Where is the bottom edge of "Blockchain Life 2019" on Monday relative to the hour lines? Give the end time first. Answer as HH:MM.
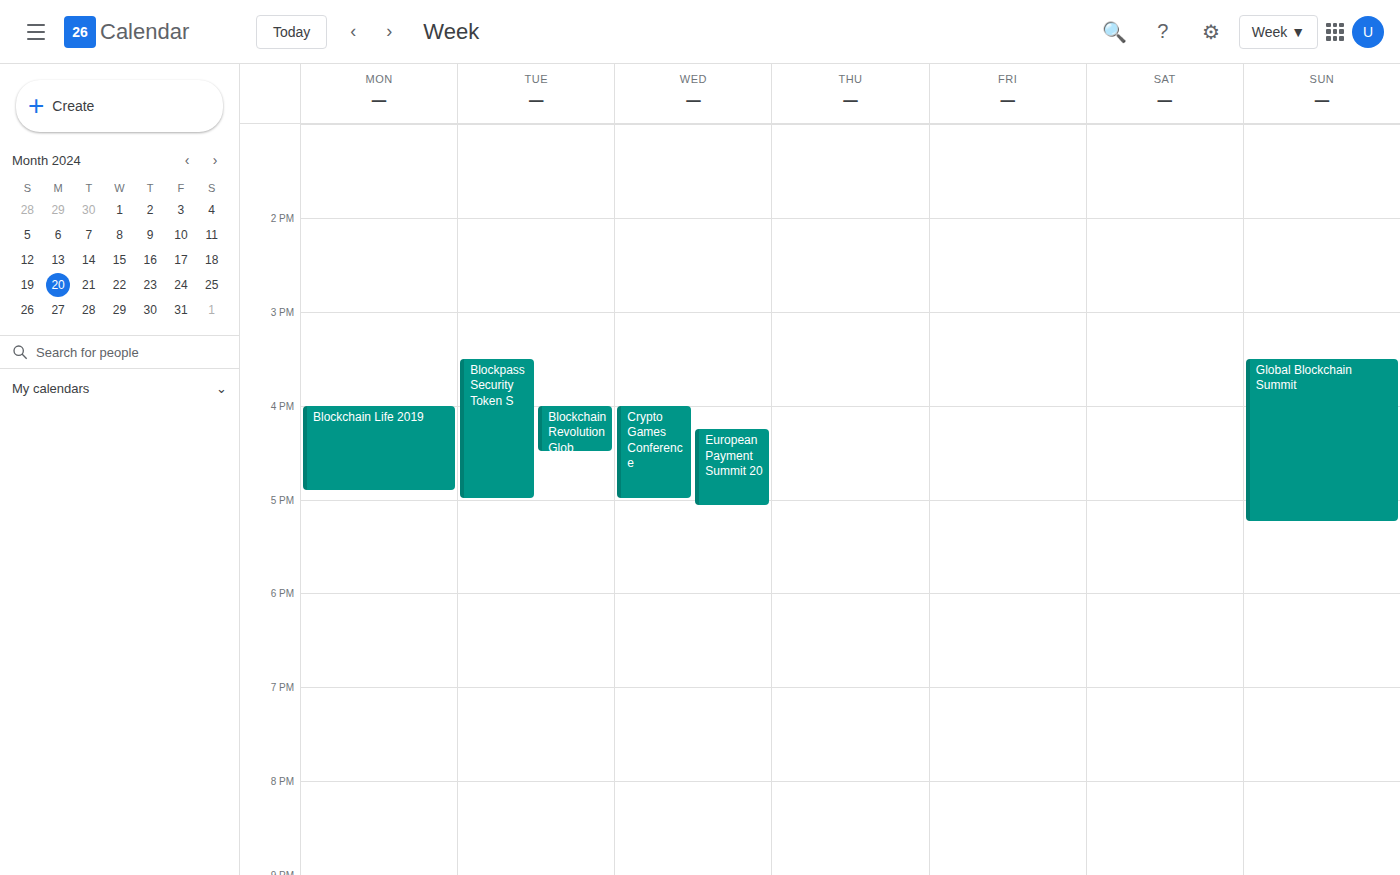
16:55 -- neither: 55 minutes below the 16:00 line and 5 minutes above the 17:00 line.